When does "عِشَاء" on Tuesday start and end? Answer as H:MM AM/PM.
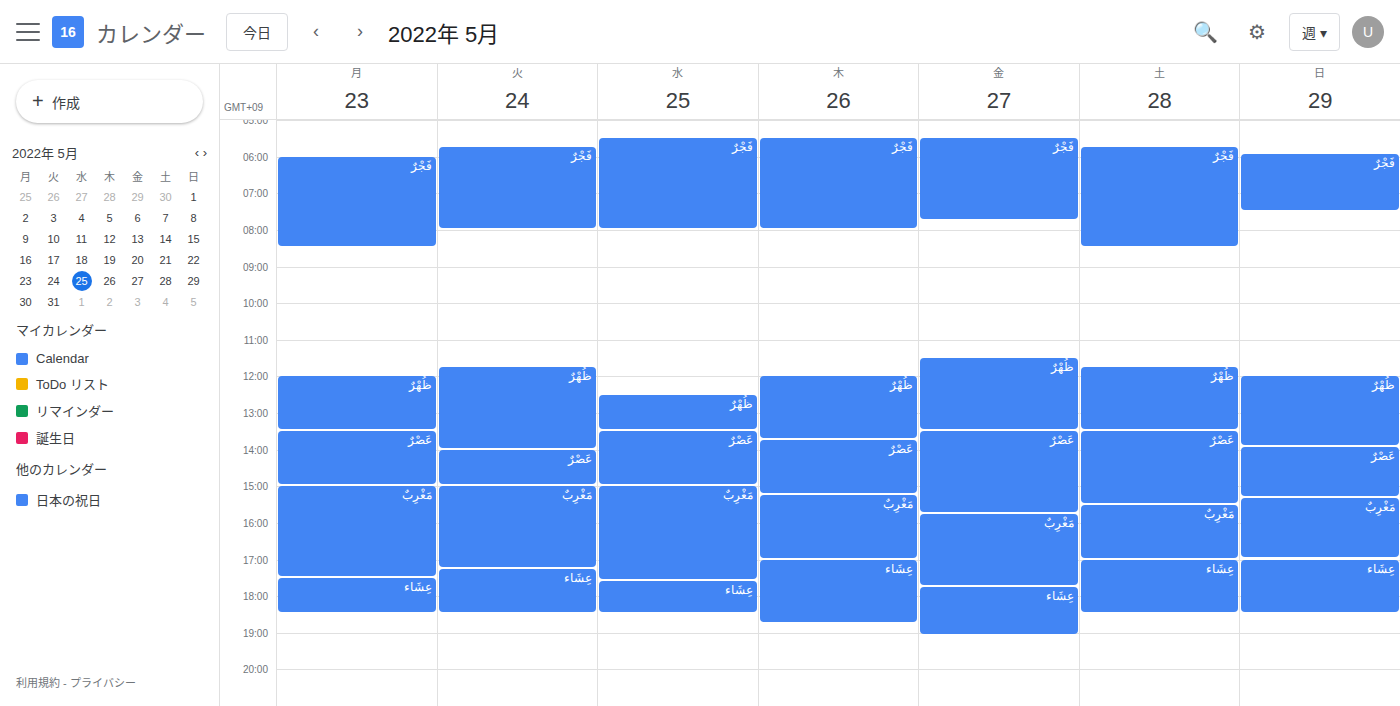
5:15 PM to 6:30 PM